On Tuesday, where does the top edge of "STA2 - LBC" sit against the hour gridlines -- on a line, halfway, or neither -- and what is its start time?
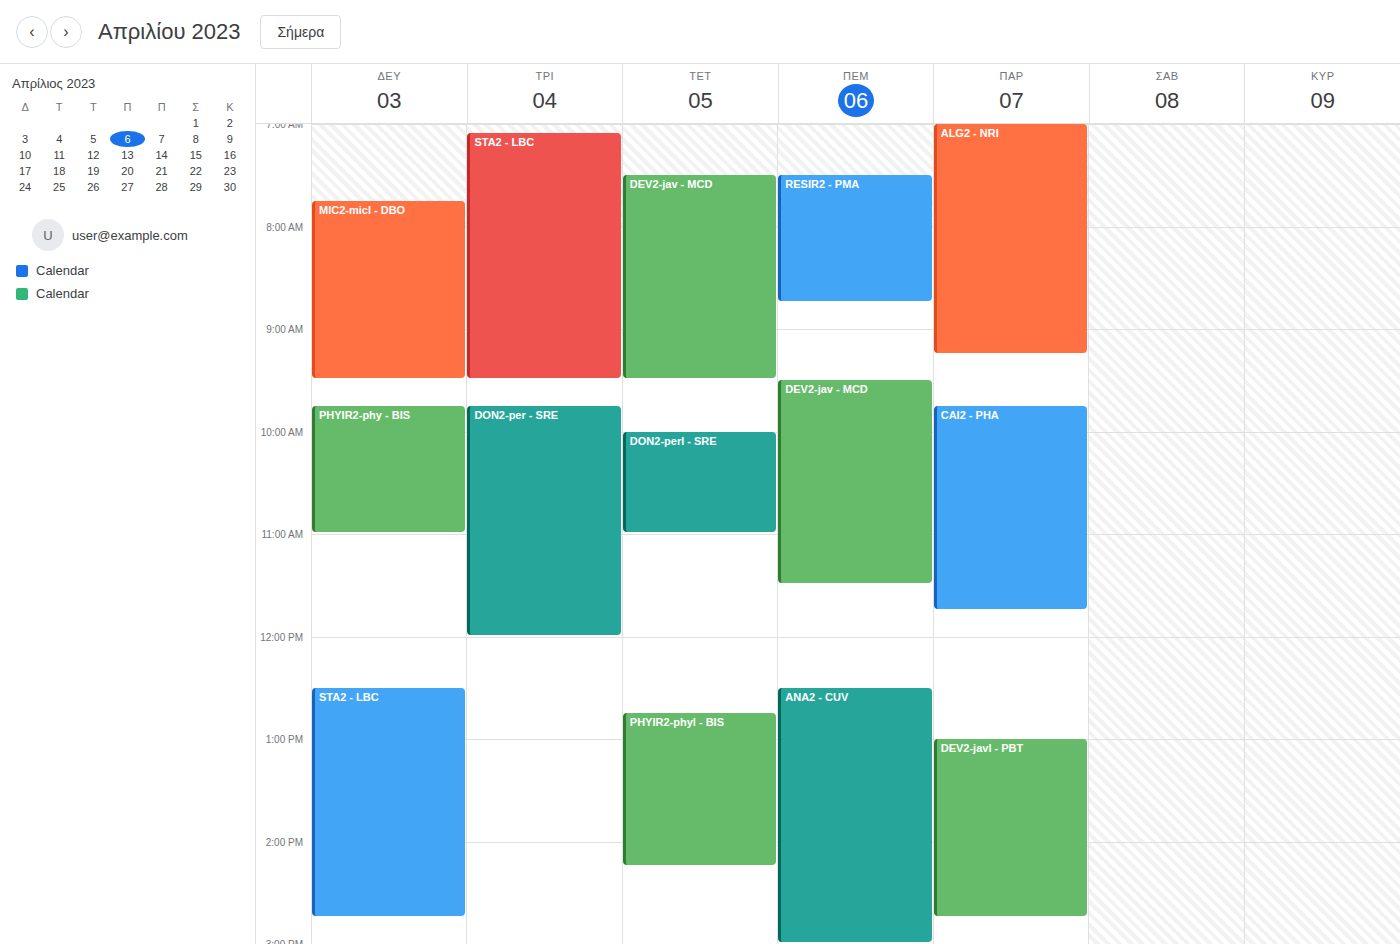
7:05 AM -- neither: 5 minutes below the 7 AM line and 55 minutes above the 8 AM line.